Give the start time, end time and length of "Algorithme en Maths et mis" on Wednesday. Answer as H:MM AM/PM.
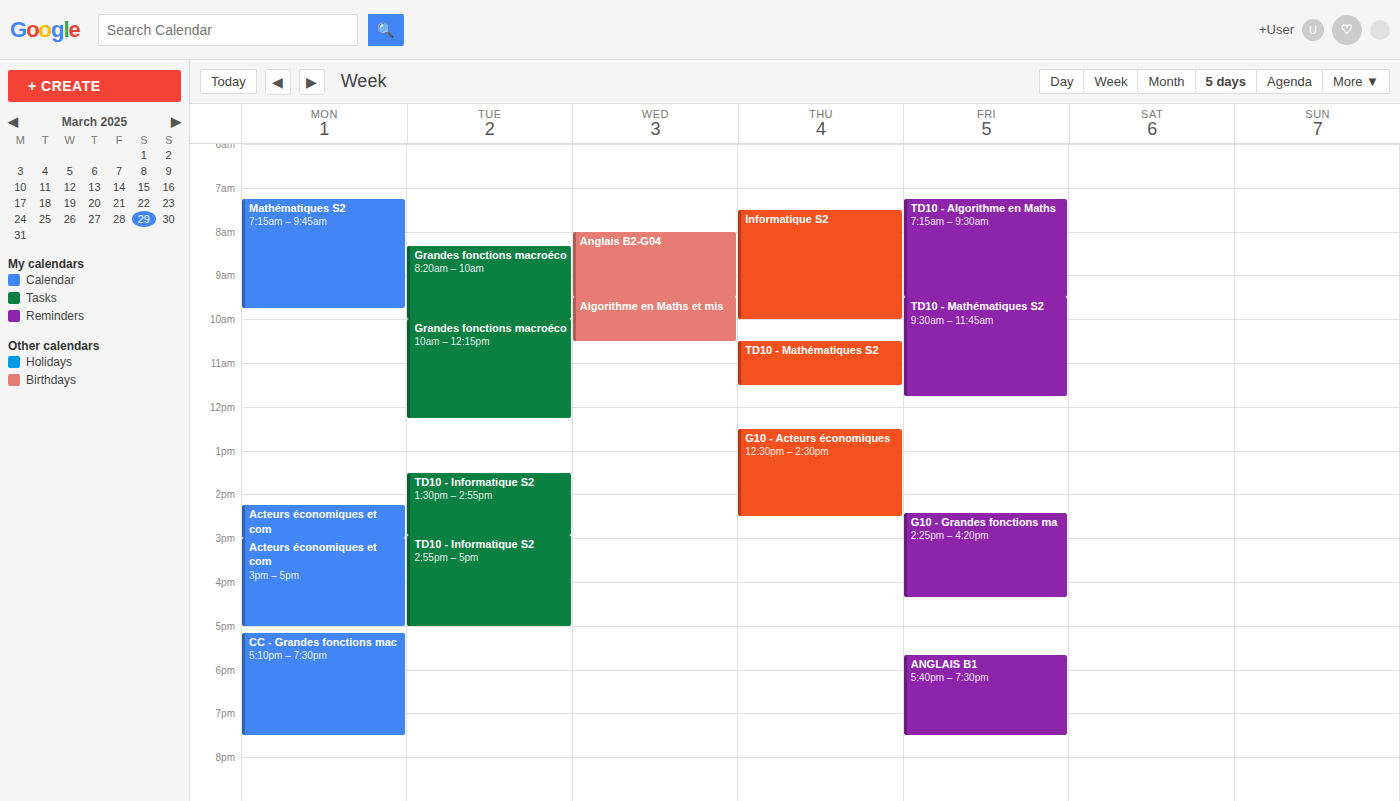
9:30 AM to 10:30 AM, 1 hour